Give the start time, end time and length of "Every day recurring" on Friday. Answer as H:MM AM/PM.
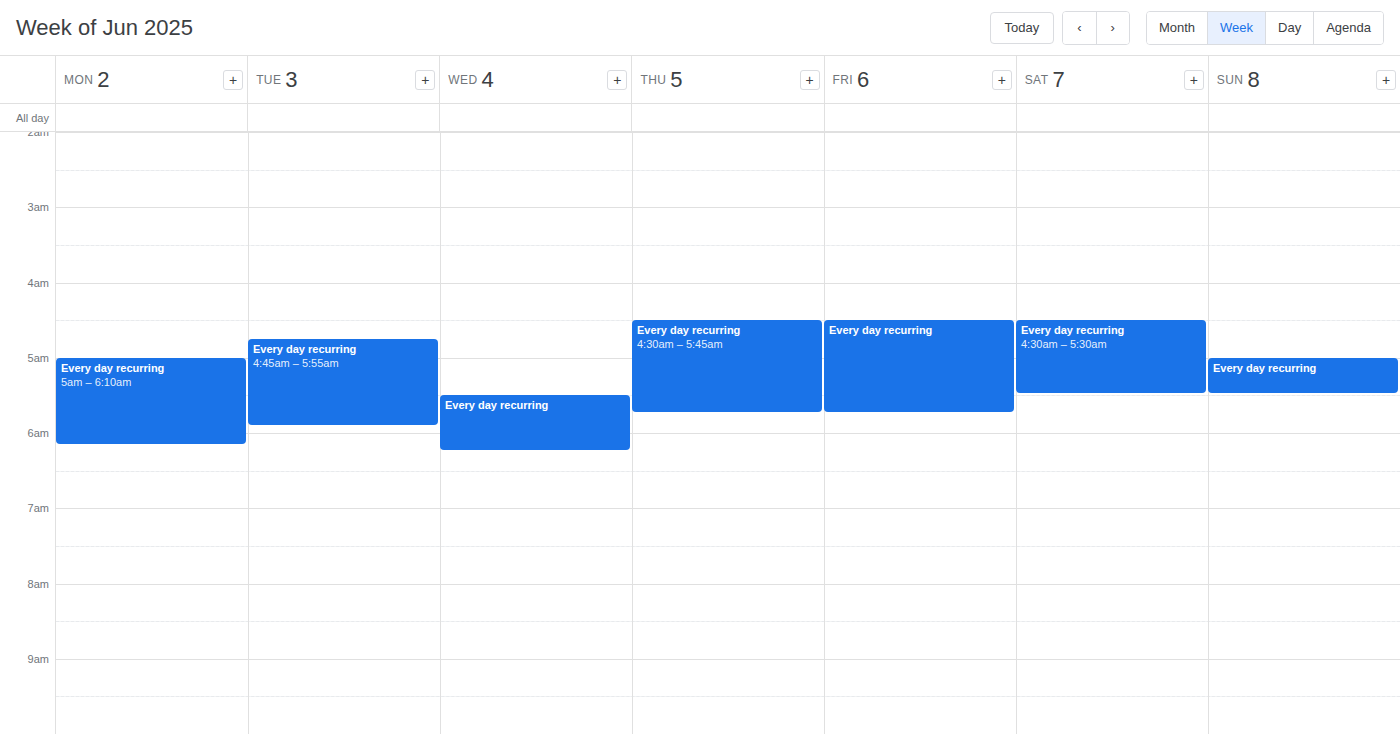
4:30 AM to 5:45 AM, 1 hour 15 minutes